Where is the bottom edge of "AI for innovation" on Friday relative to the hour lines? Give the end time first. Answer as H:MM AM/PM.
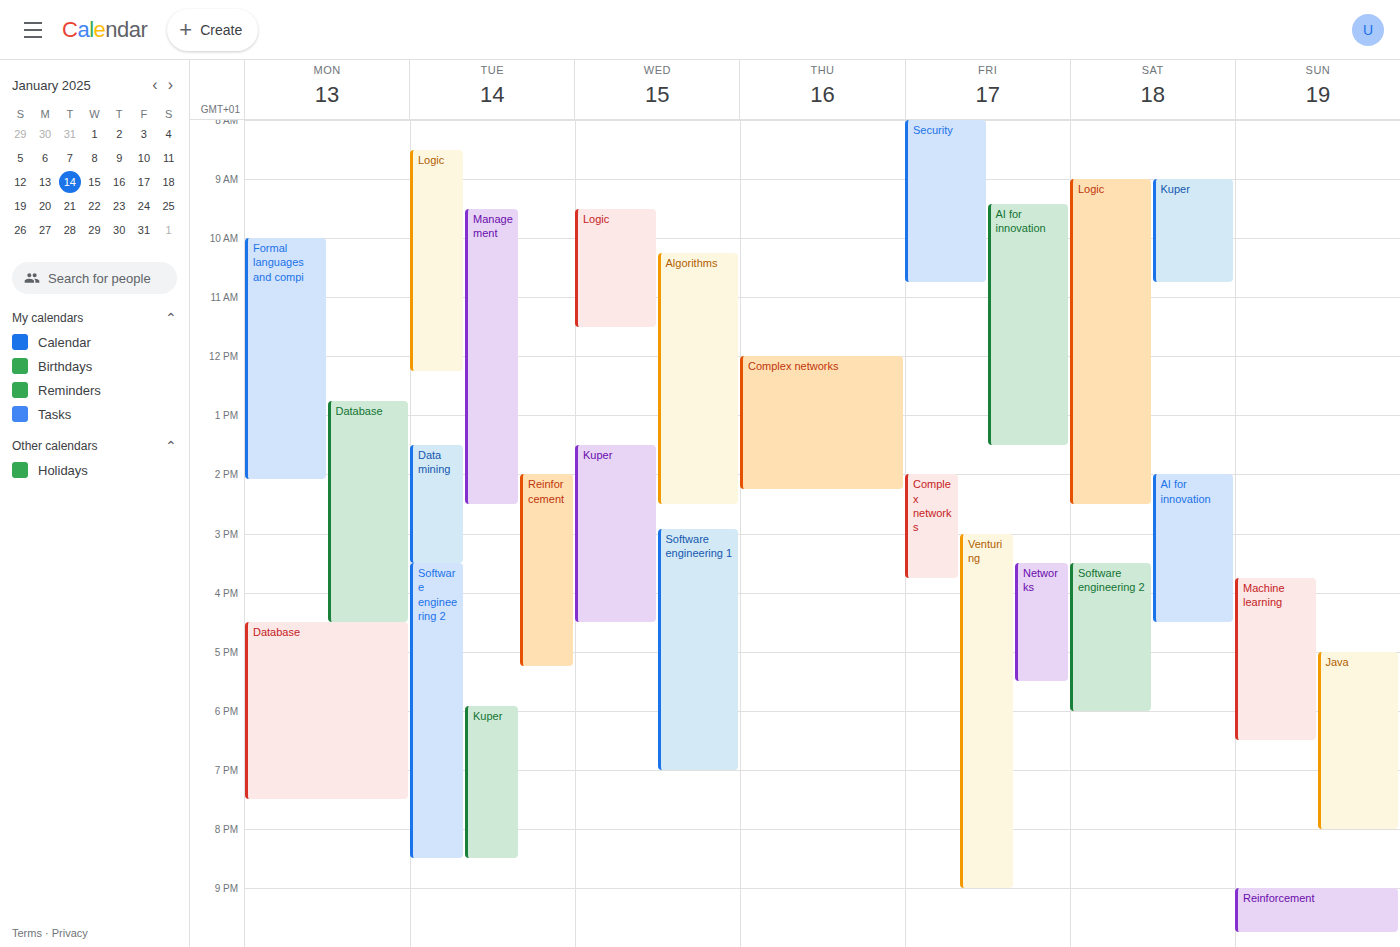
1:30 PM -- halfway between the 1 PM and 2 PM lines.